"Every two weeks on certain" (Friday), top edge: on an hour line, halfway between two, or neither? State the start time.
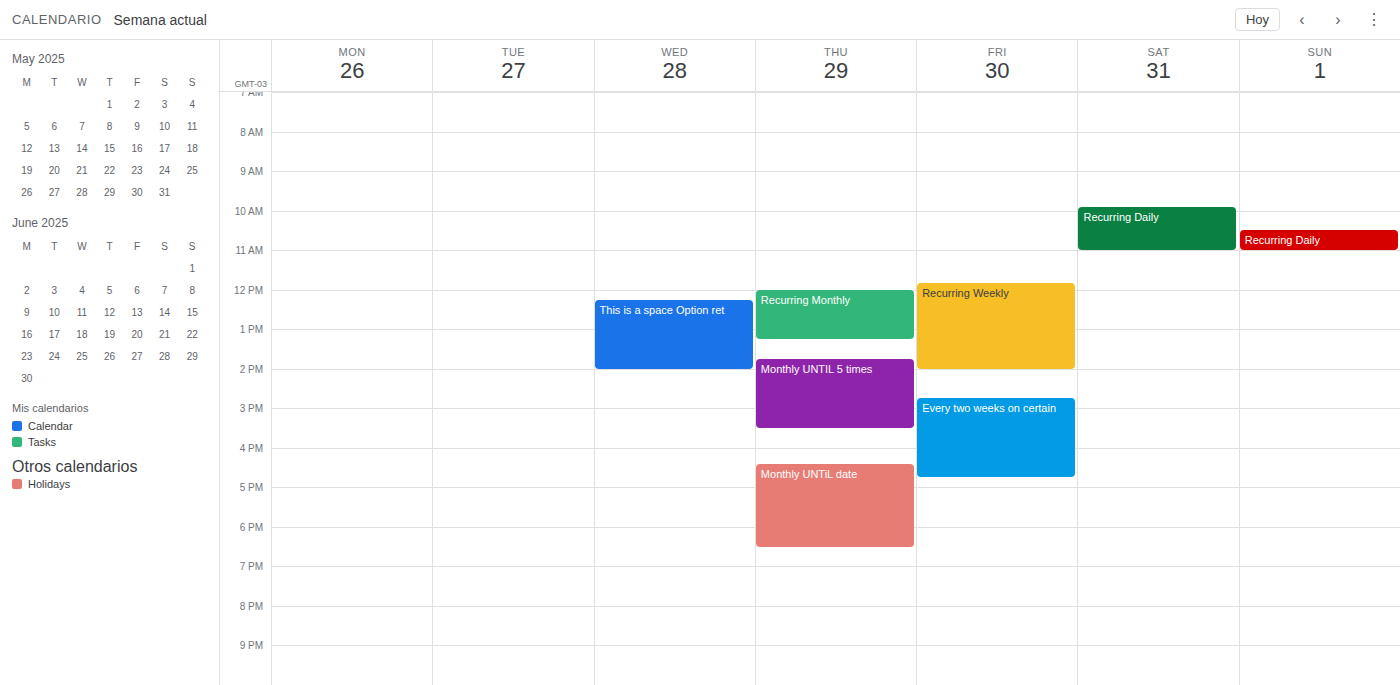
2:45 PM -- neither: three quarters of the way from the 2 PM line to the 3 PM line.